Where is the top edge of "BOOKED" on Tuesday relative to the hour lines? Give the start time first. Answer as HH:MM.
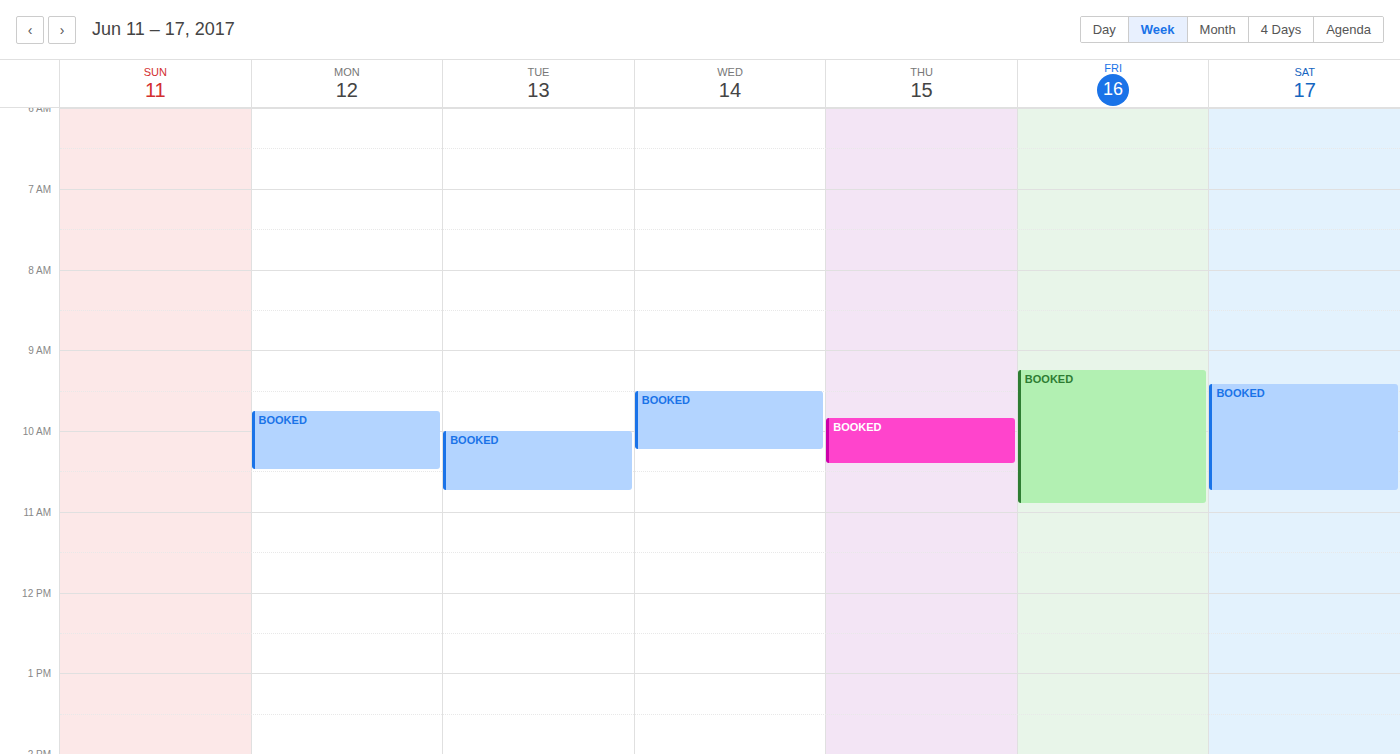
10:00 -- exactly on the 10:00 line.